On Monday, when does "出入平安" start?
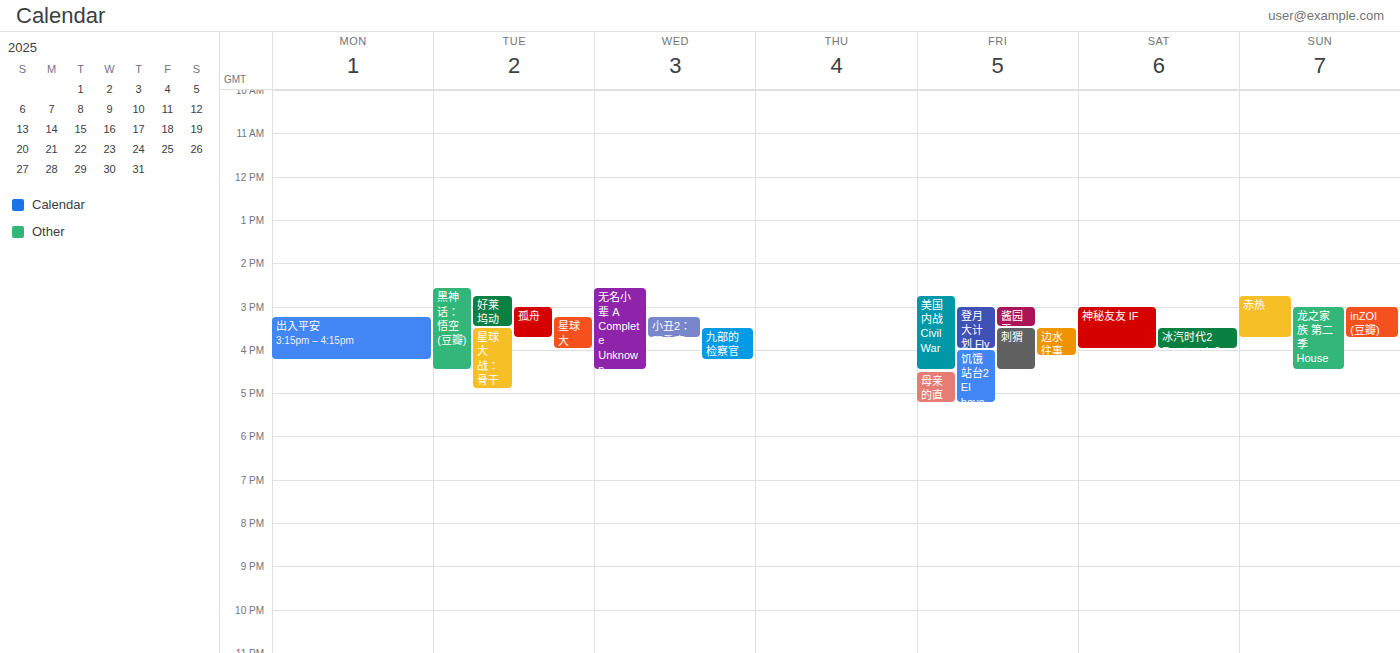
3:15 PM